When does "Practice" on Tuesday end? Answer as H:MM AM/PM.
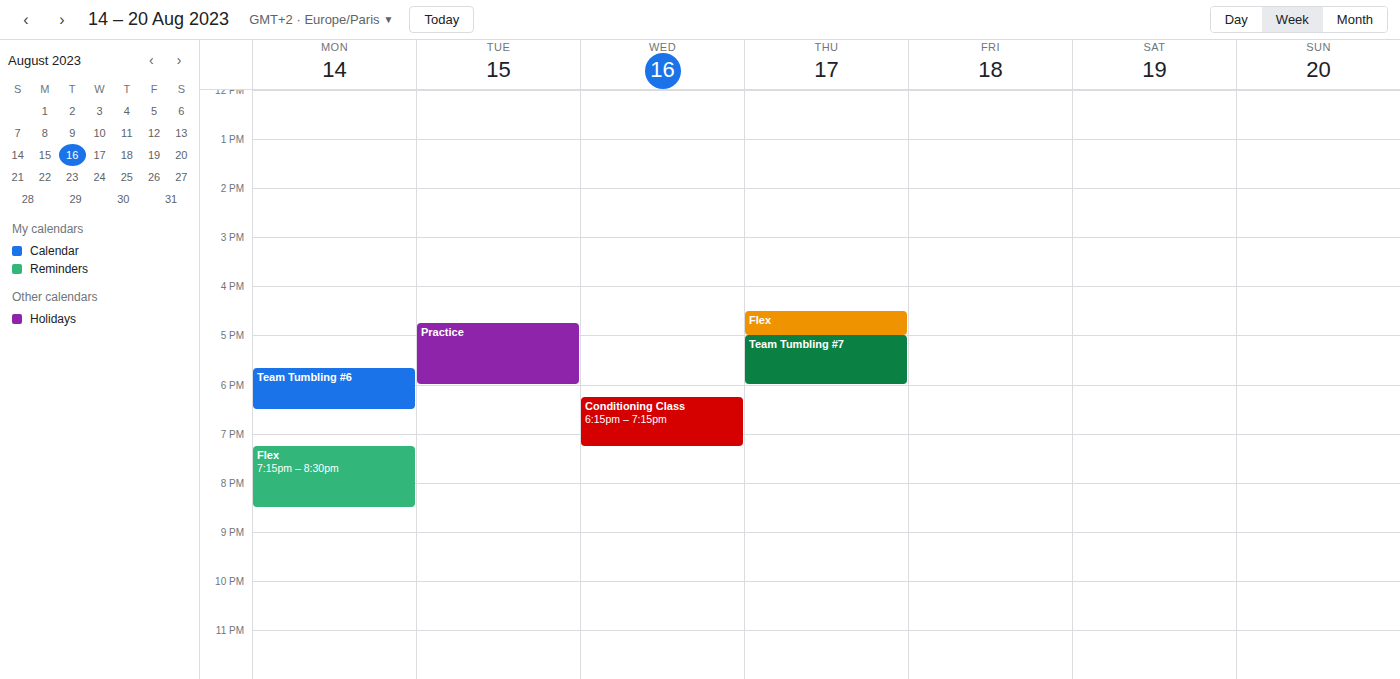
6:00 PM